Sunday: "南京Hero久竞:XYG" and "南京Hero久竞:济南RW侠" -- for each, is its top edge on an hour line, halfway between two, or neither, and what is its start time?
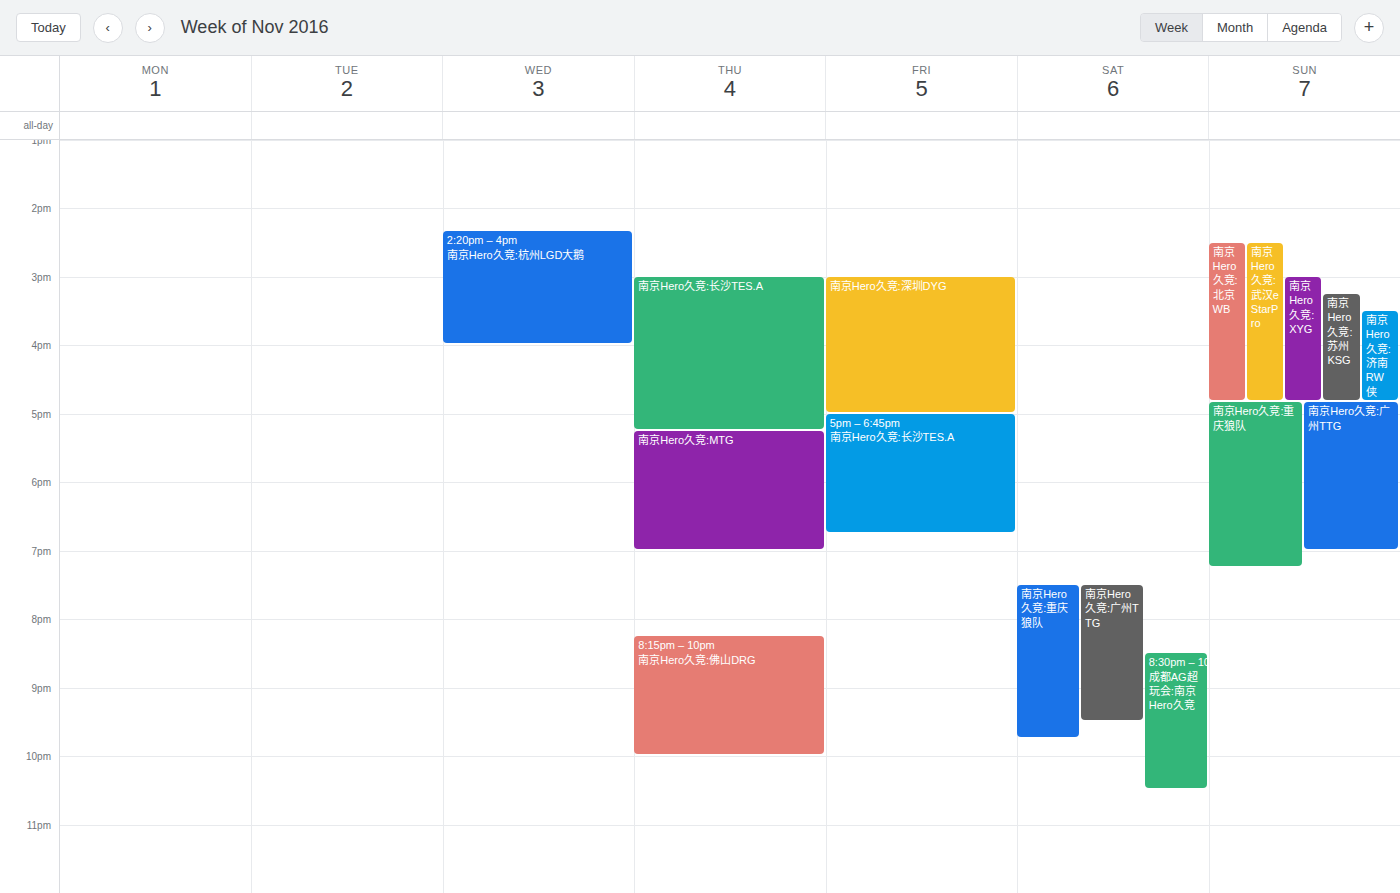
"南京Hero久竞:XYG": 3:00 PM, exactly on the 3 PM line. "南京Hero久竞:济南RW侠": 3:30 PM, halfway between the 3 PM and 4 PM lines.